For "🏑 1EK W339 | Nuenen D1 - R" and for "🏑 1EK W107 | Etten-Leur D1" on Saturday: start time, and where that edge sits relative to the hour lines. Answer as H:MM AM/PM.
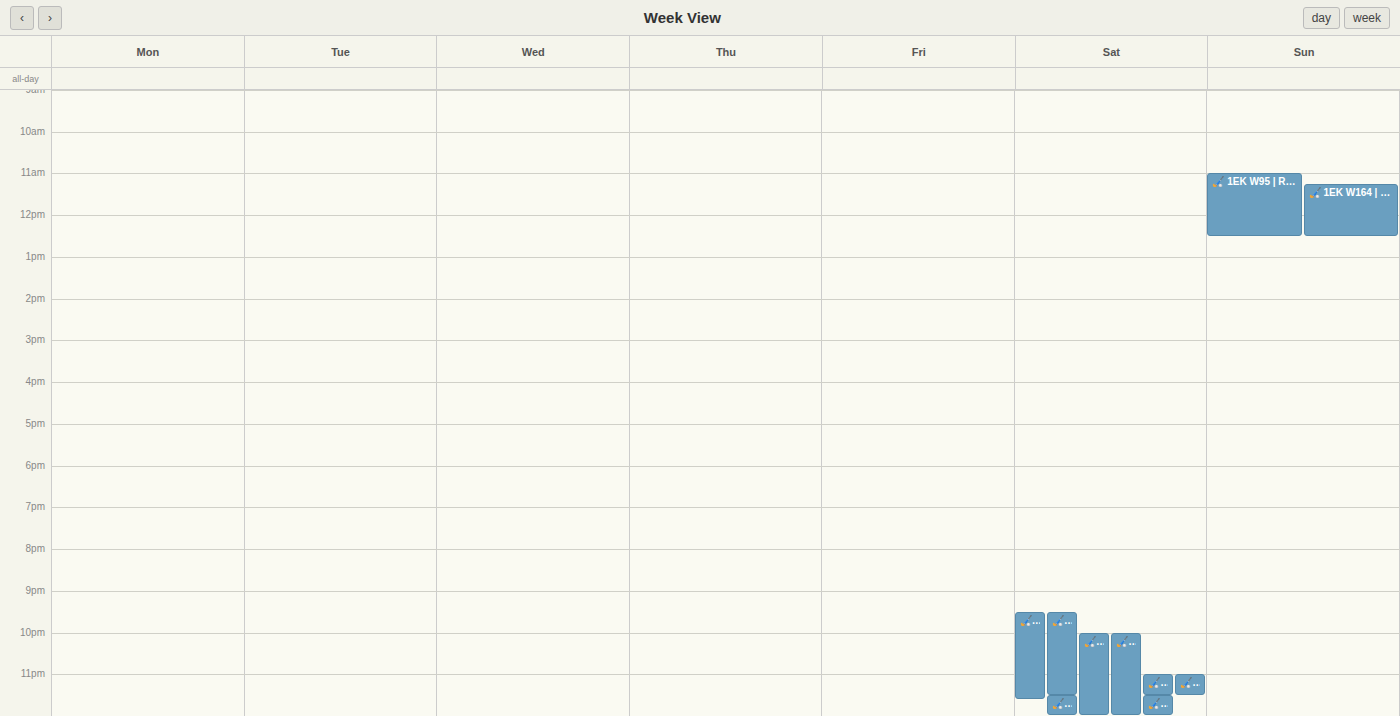
"🏑 1EK W339 | Nuenen D1 - R": 11:30 PM, halfway between the 11 PM and 12 AM lines. "🏑 1EK W107 | Etten-Leur D1": 9:30 PM, halfway between the 9 PM and 10 PM lines.